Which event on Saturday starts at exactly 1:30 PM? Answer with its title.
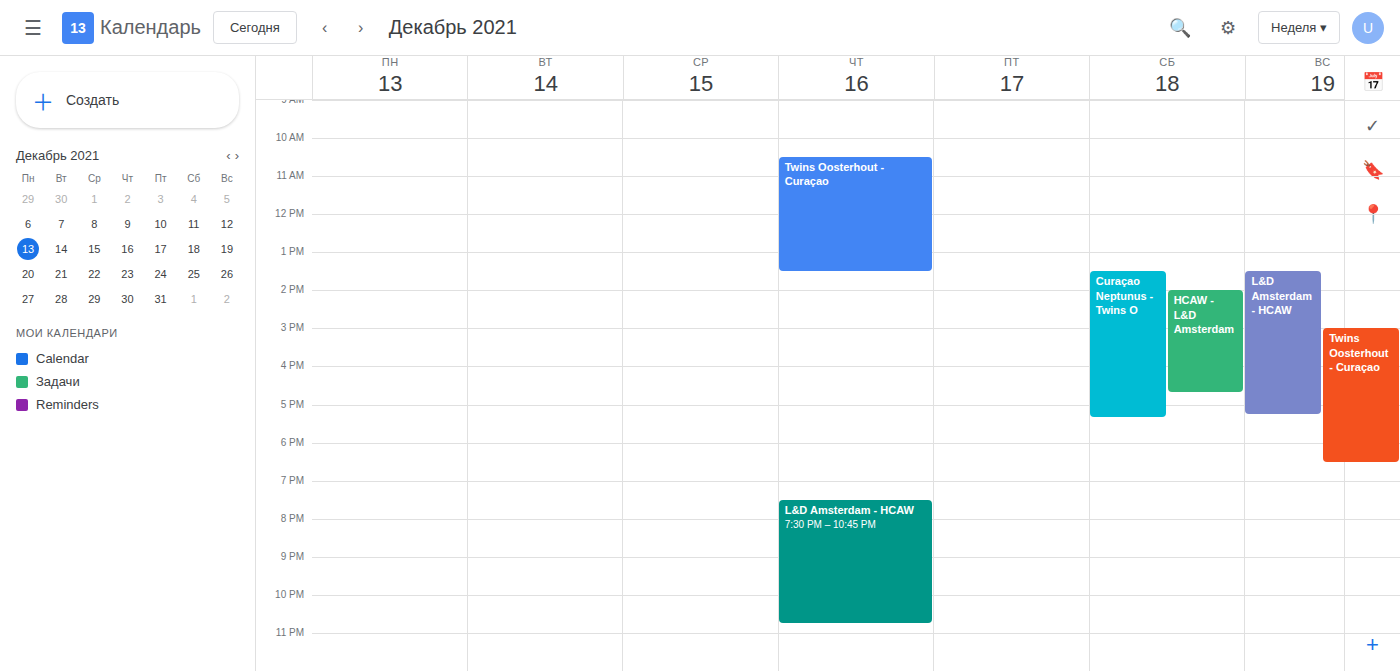
"Curaçao Neptunus - Twins O"